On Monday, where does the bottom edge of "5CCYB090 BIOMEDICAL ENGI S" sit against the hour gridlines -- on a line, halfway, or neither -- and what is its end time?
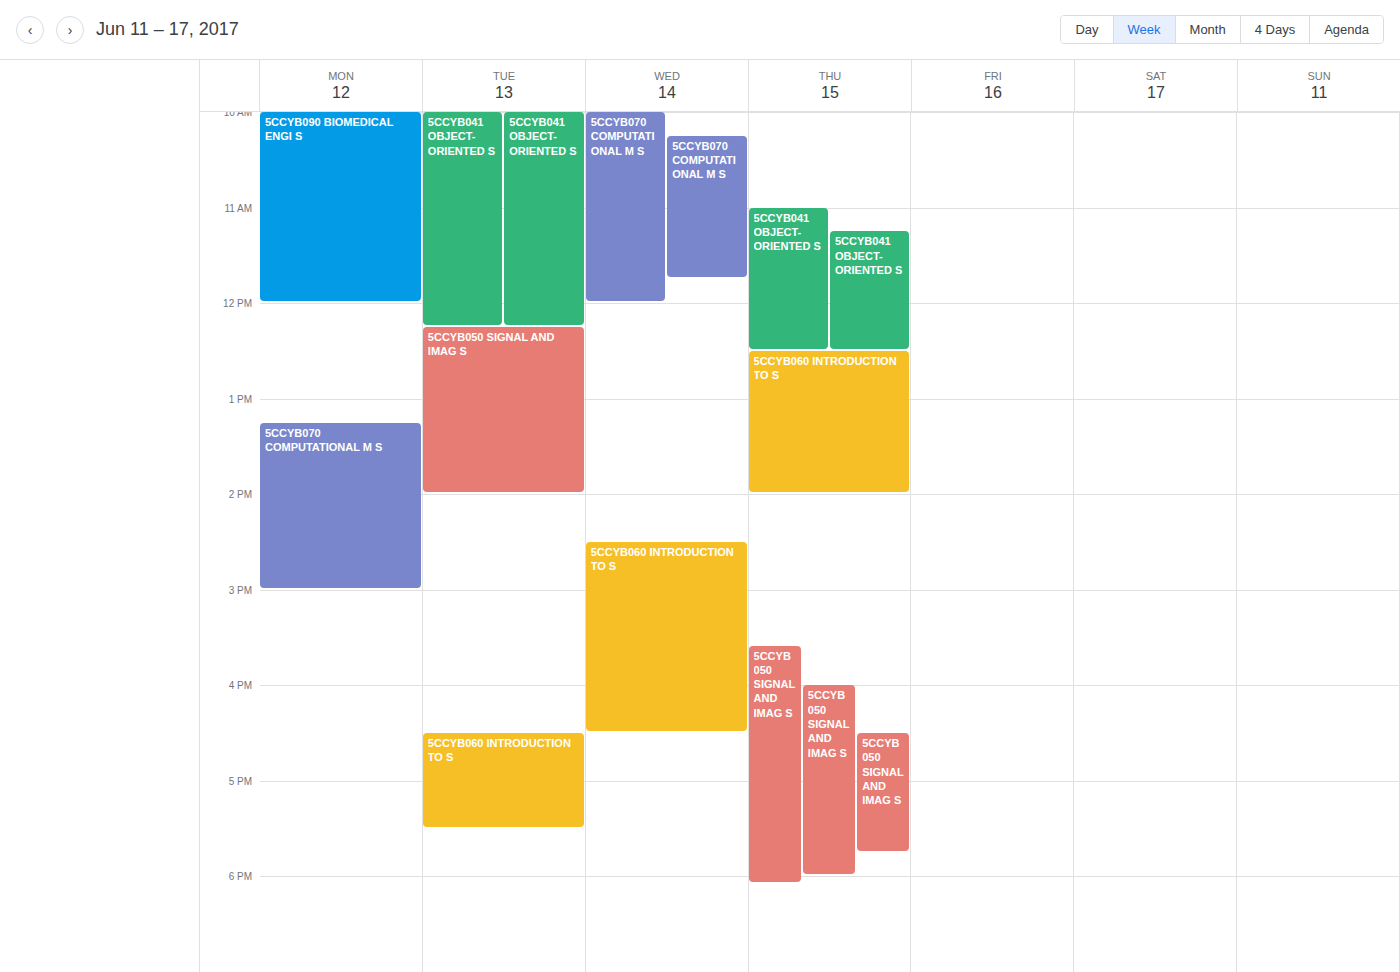
12:00 PM -- exactly on the 12 PM line.